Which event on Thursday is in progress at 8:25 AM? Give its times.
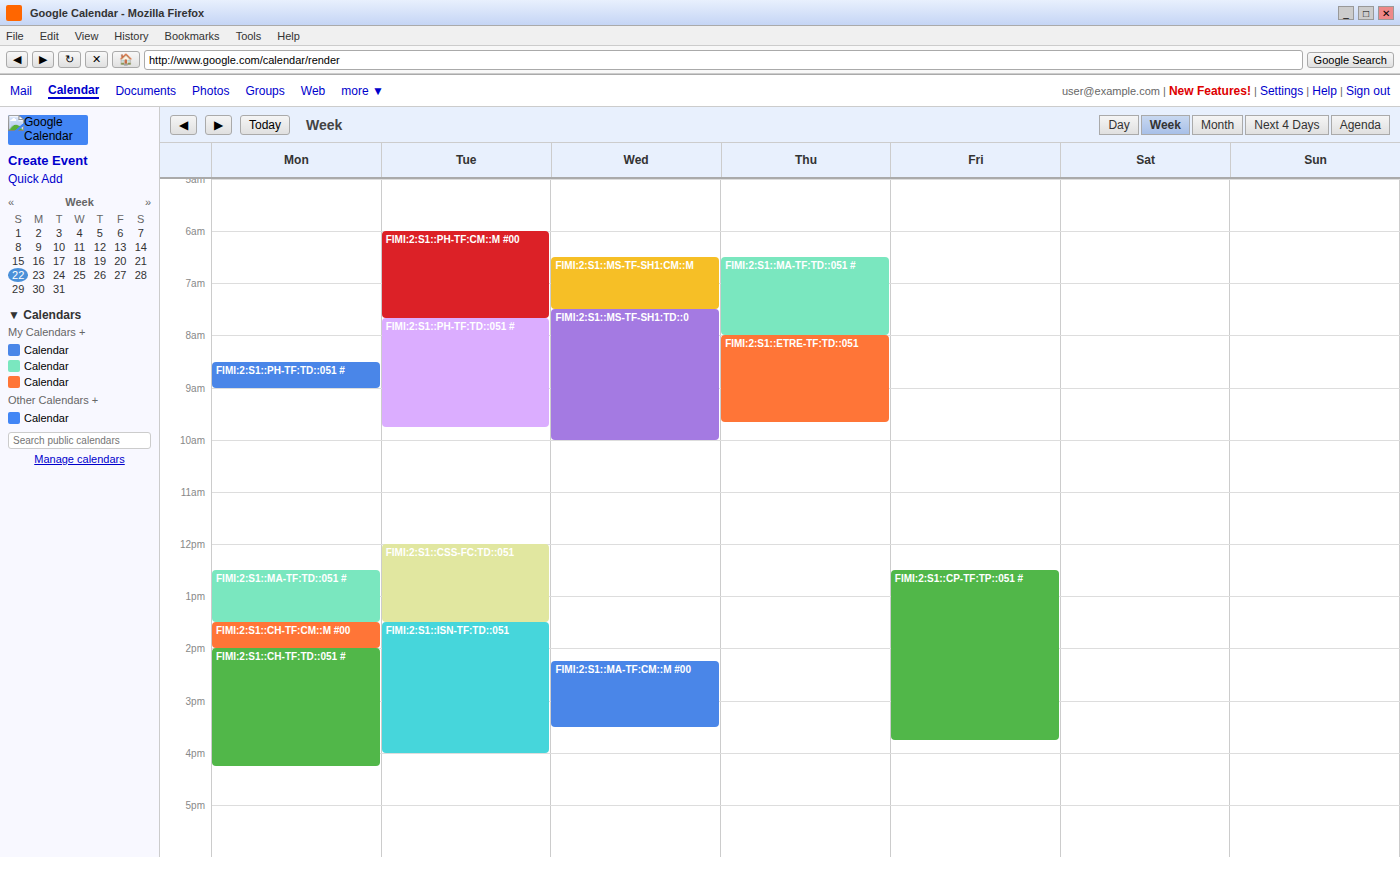
"FIMI:2:S1::ETRE-TF:TD::051", 8:00 AM to 9:40 AM